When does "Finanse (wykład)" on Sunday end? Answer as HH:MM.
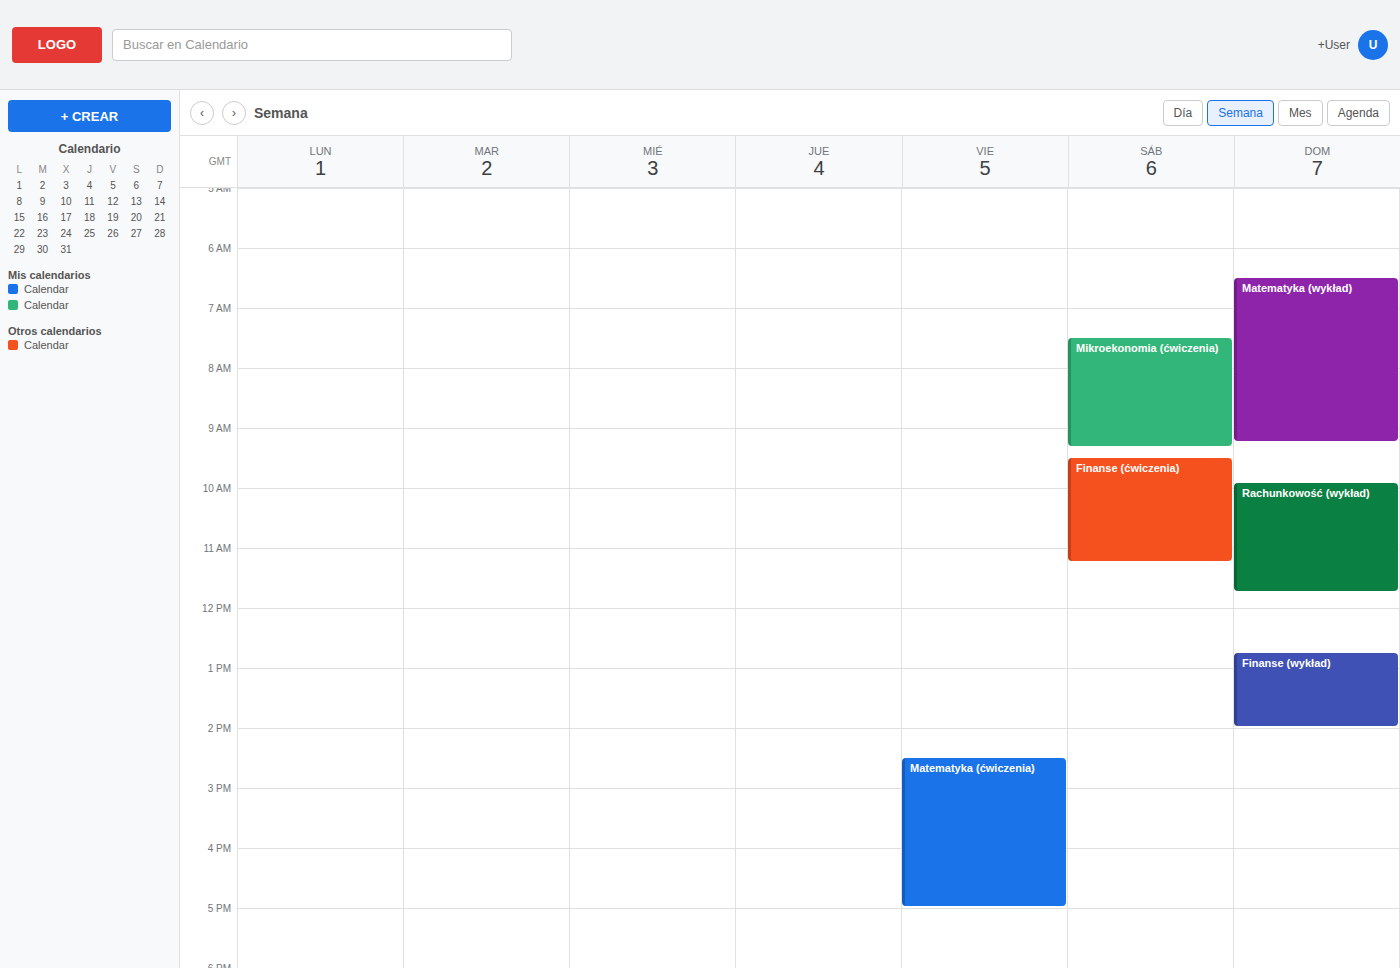
14:00